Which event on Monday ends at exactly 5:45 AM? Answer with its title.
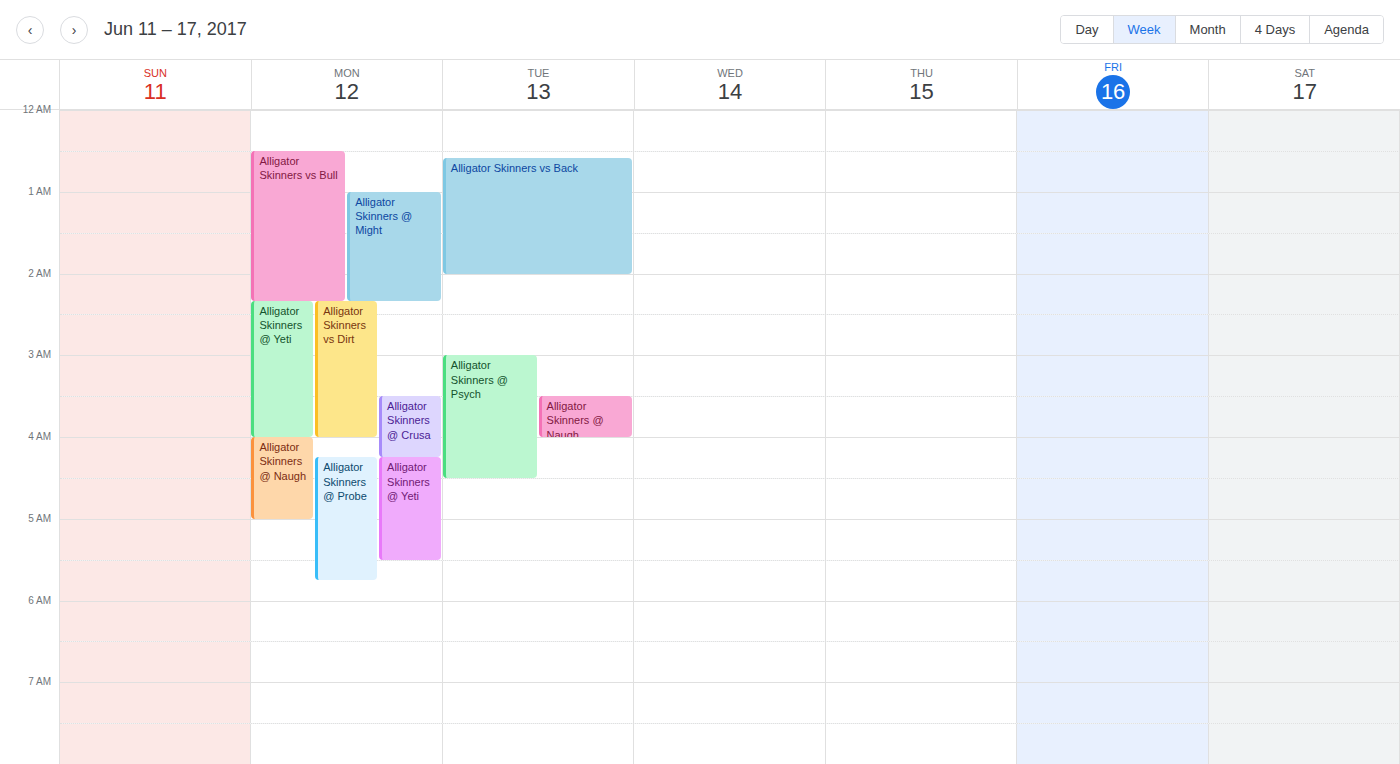
"Alligator Skinners @ Probe"